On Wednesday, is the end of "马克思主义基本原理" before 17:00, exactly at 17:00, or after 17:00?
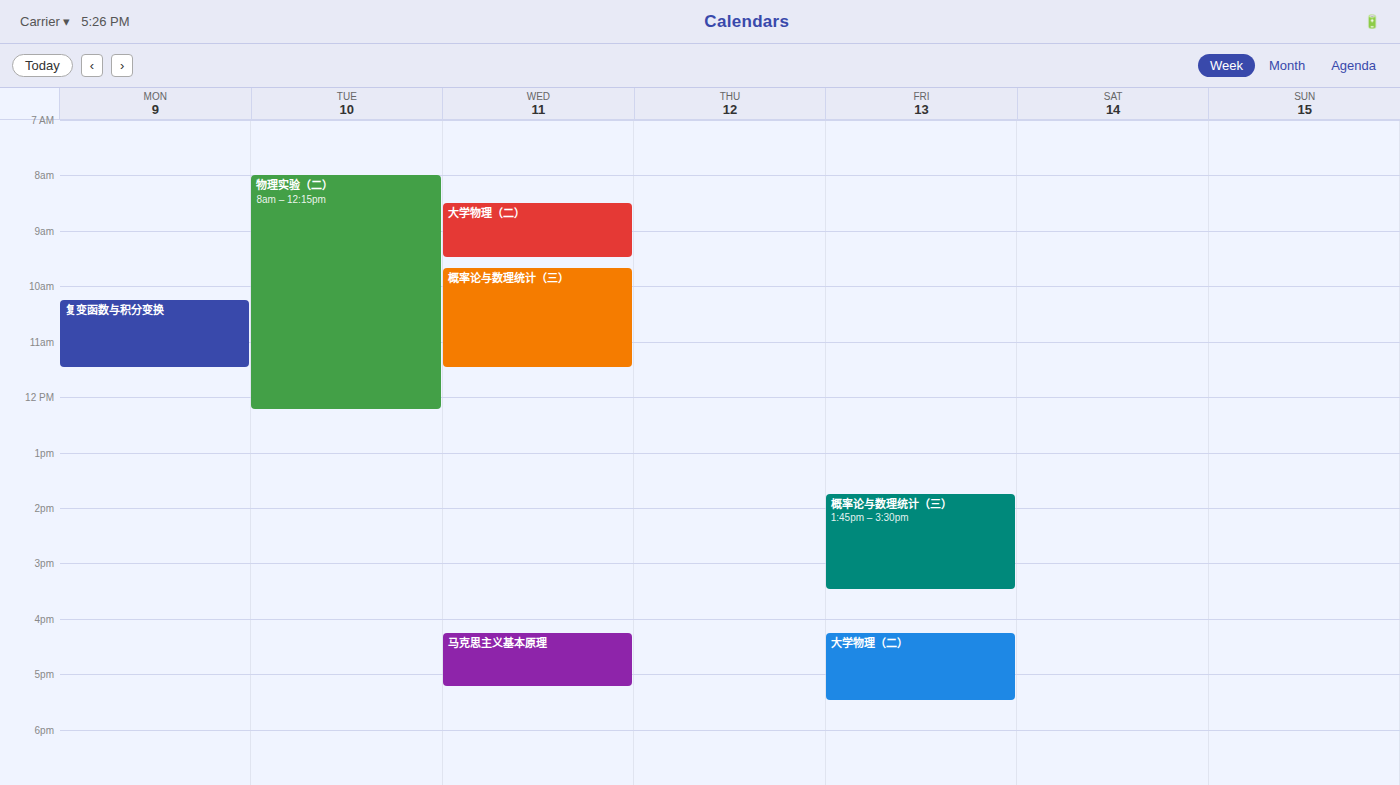
17:15 -- after 17:00, 15 minutes below the 17:00 line.